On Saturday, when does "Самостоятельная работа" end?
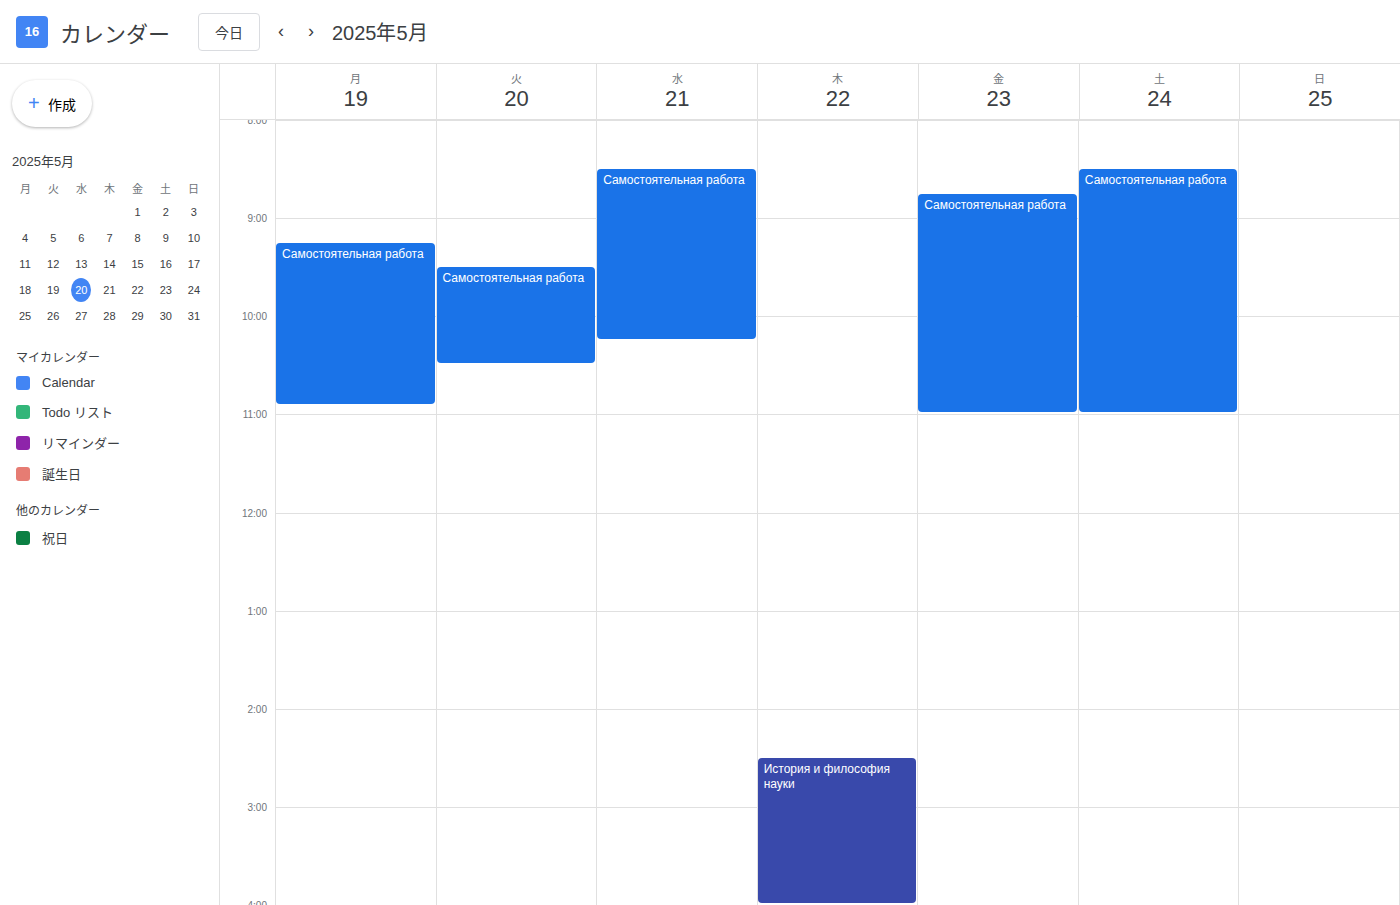
11:00